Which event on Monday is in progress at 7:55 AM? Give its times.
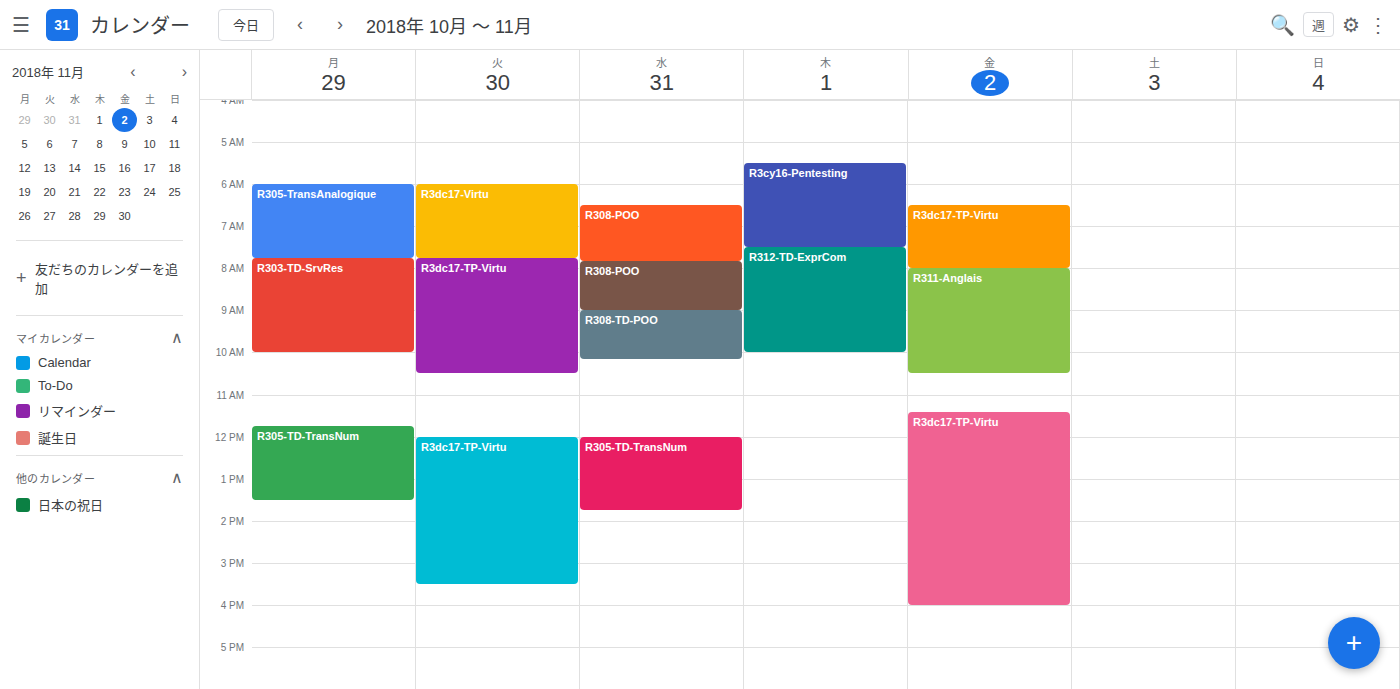
"R303-TD-SrvRes", 7:45 AM to 10:00 AM